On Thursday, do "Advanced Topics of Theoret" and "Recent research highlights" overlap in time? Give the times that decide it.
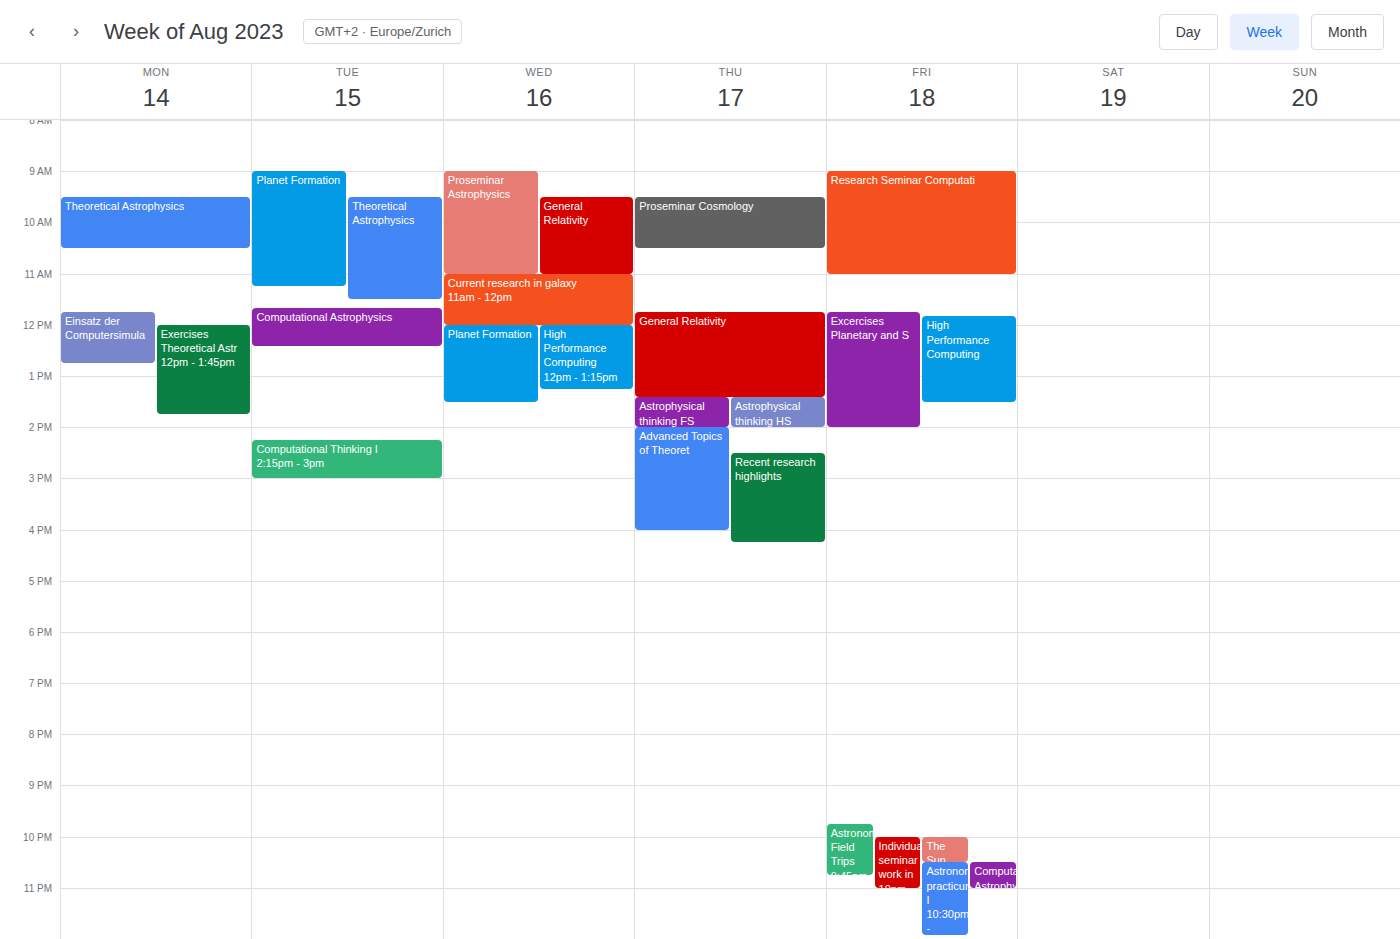
"Recent research highlights" starts at 2:30 PM, before "Advanced Topics of Theoret" ends at 4:00 PM -- they overlap.